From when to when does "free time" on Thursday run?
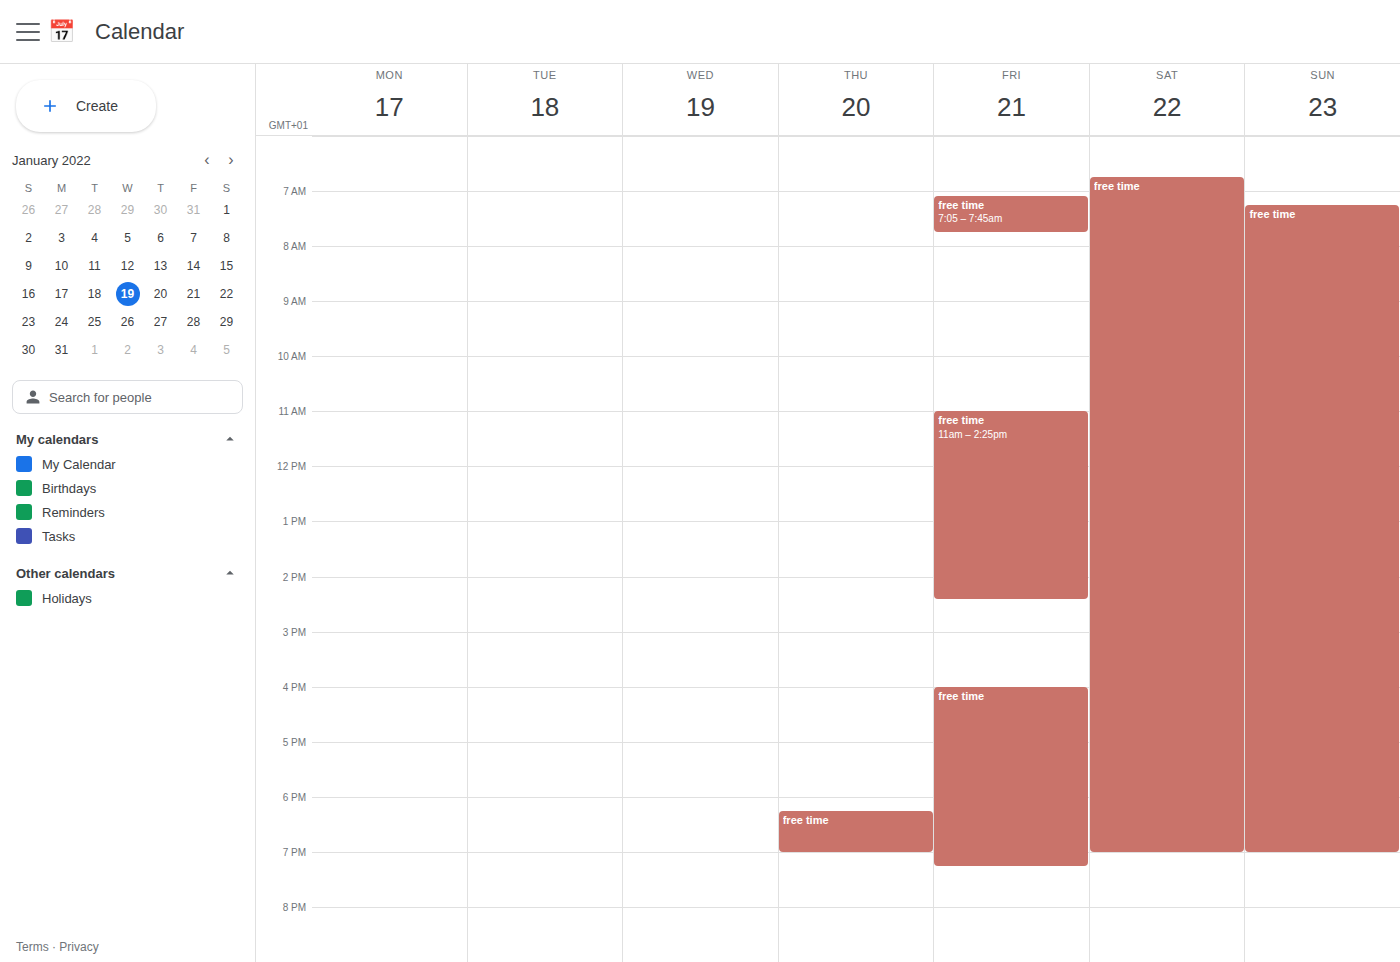
6:15 PM to 7:00 PM